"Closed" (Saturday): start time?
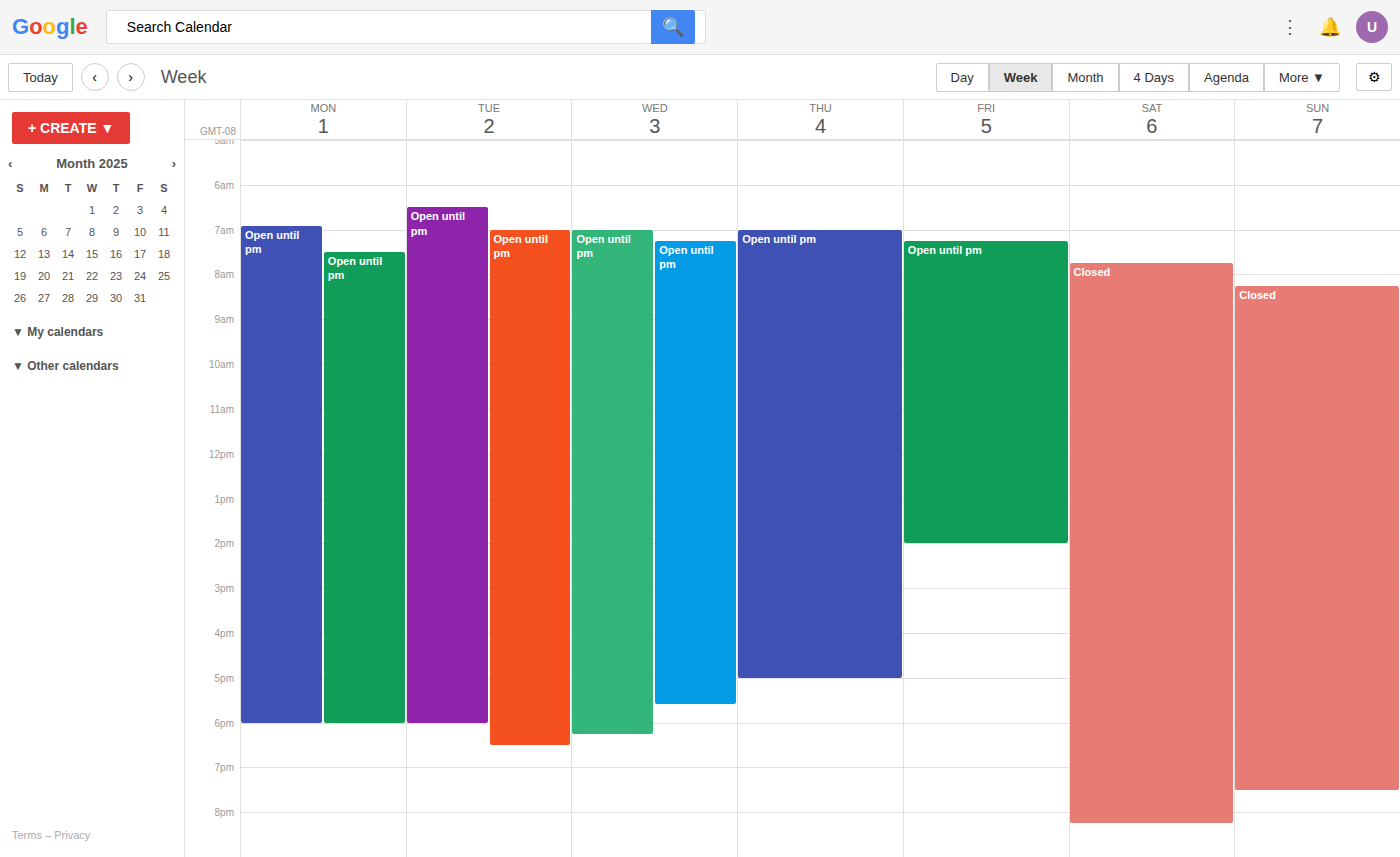
7:45 AM